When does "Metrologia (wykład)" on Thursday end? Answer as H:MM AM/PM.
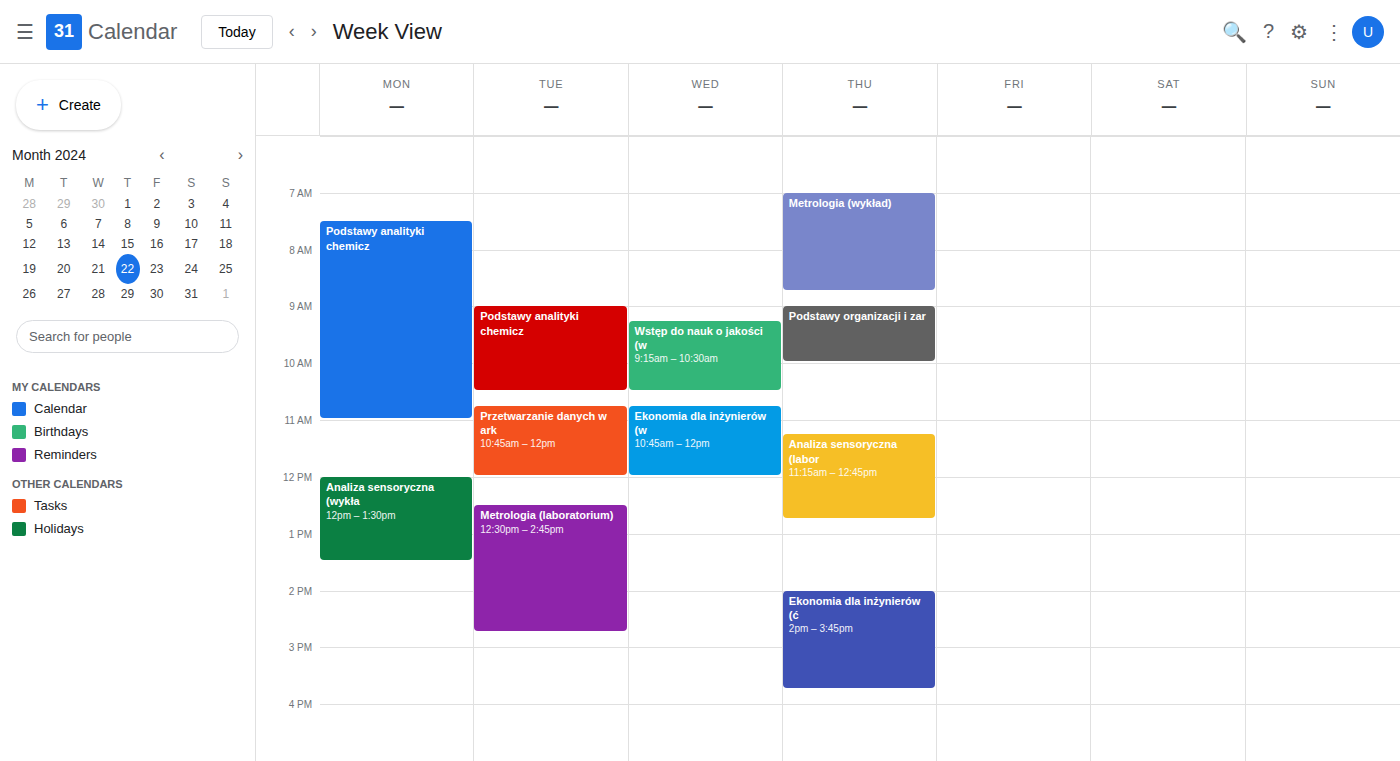
8:45 AM